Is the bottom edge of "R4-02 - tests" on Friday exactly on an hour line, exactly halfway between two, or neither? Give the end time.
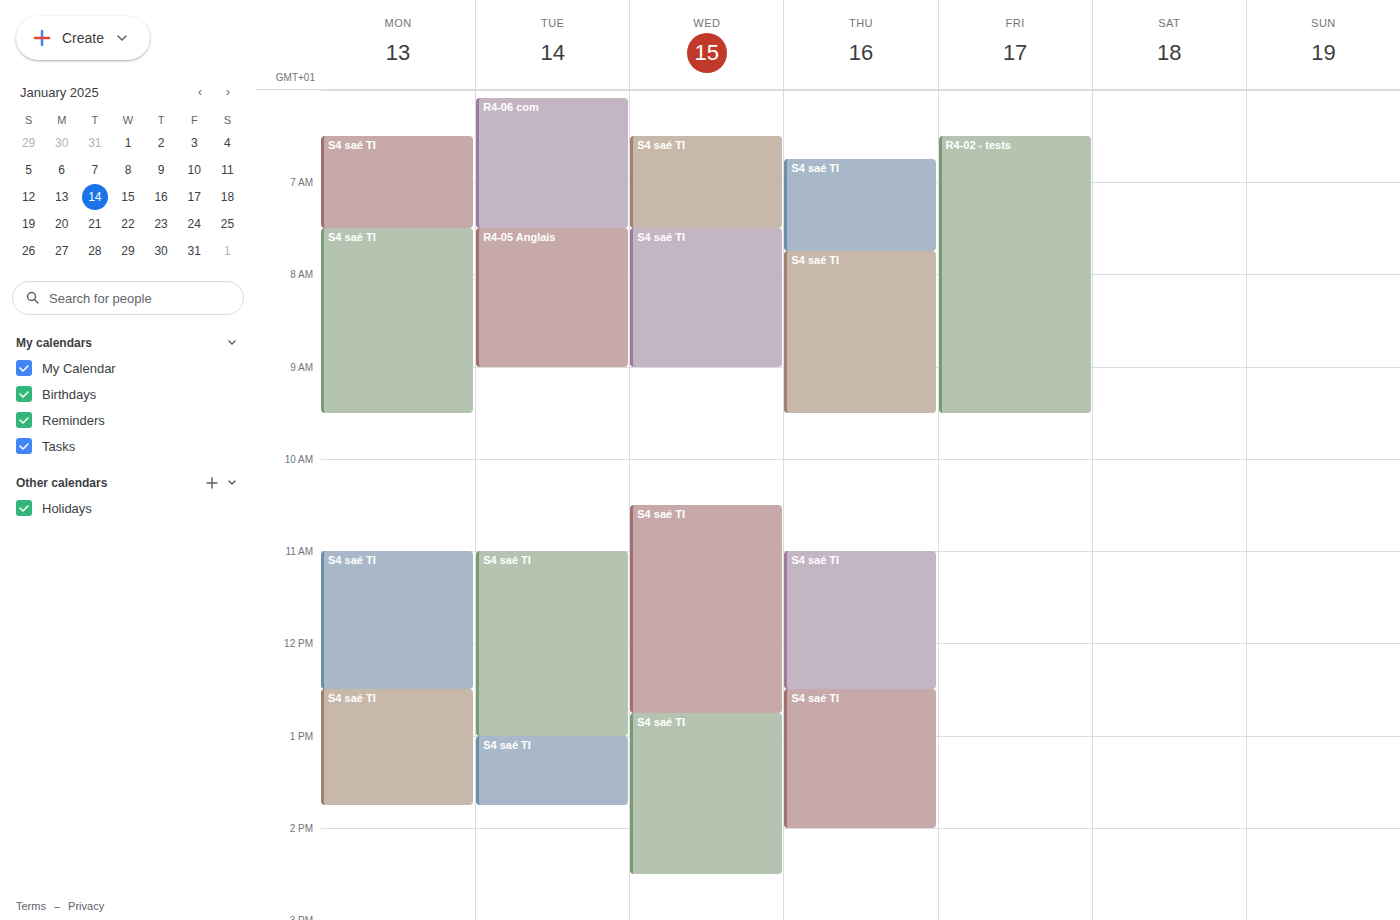
9:30 AM -- halfway between the 9 AM and 10 AM lines.